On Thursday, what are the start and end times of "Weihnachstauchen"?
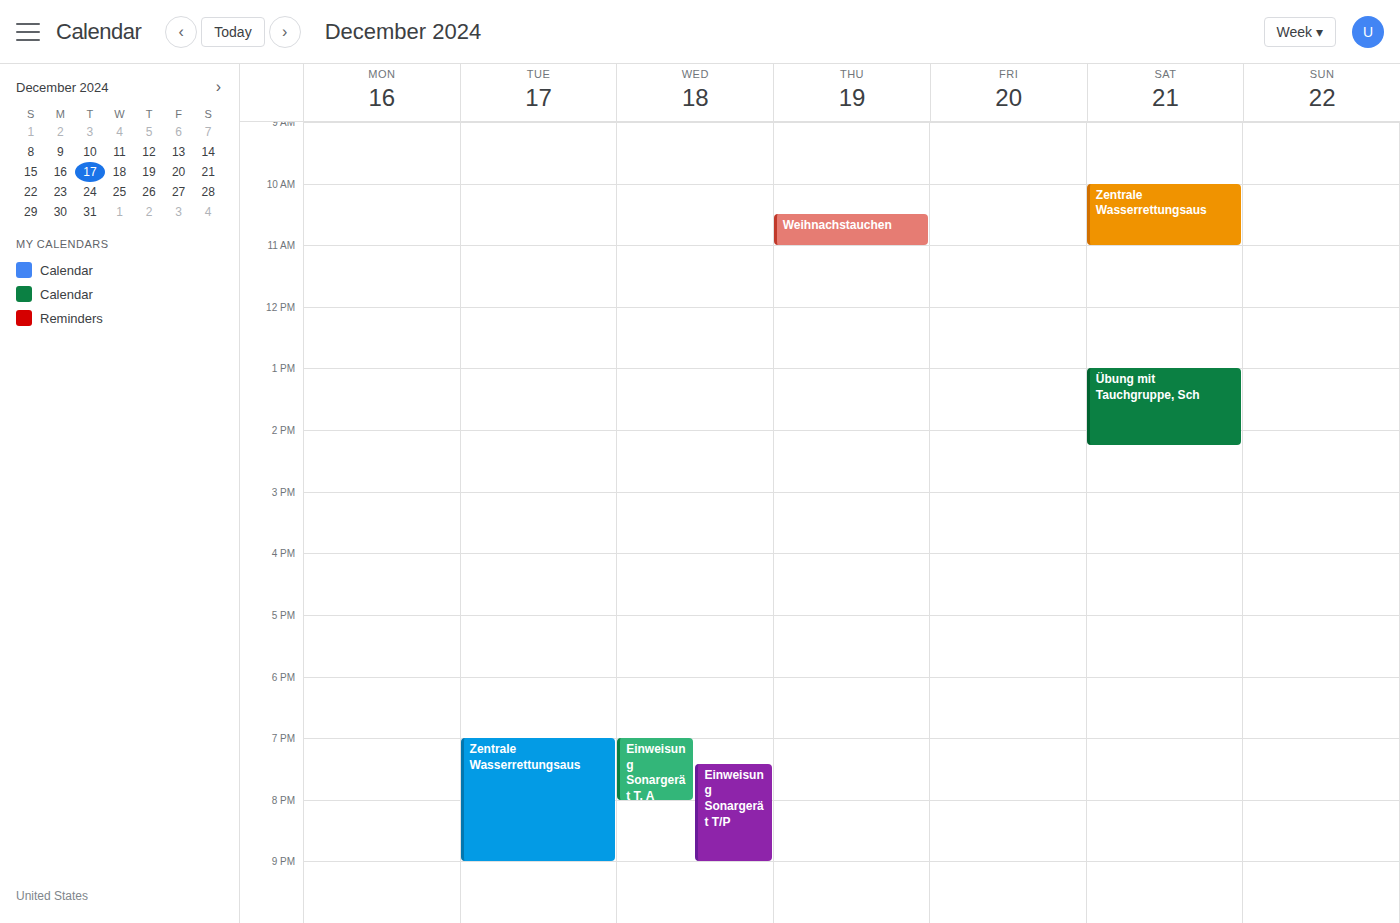
10:30 AM to 11:00 AM